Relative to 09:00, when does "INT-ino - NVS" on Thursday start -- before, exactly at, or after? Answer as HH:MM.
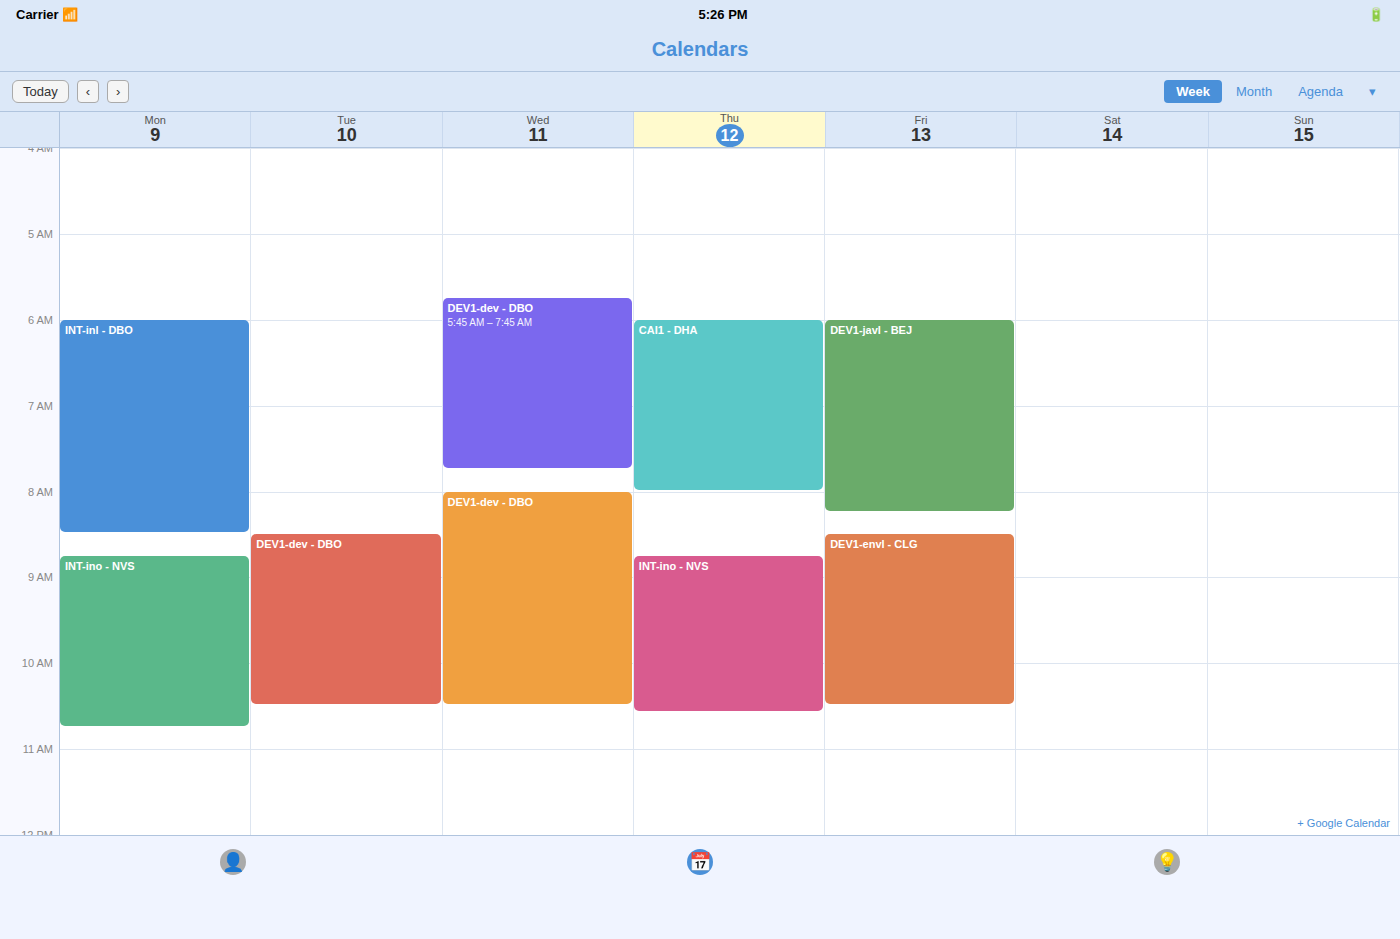
08:45 -- before 09:00, 15 minutes above the 09:00 line.